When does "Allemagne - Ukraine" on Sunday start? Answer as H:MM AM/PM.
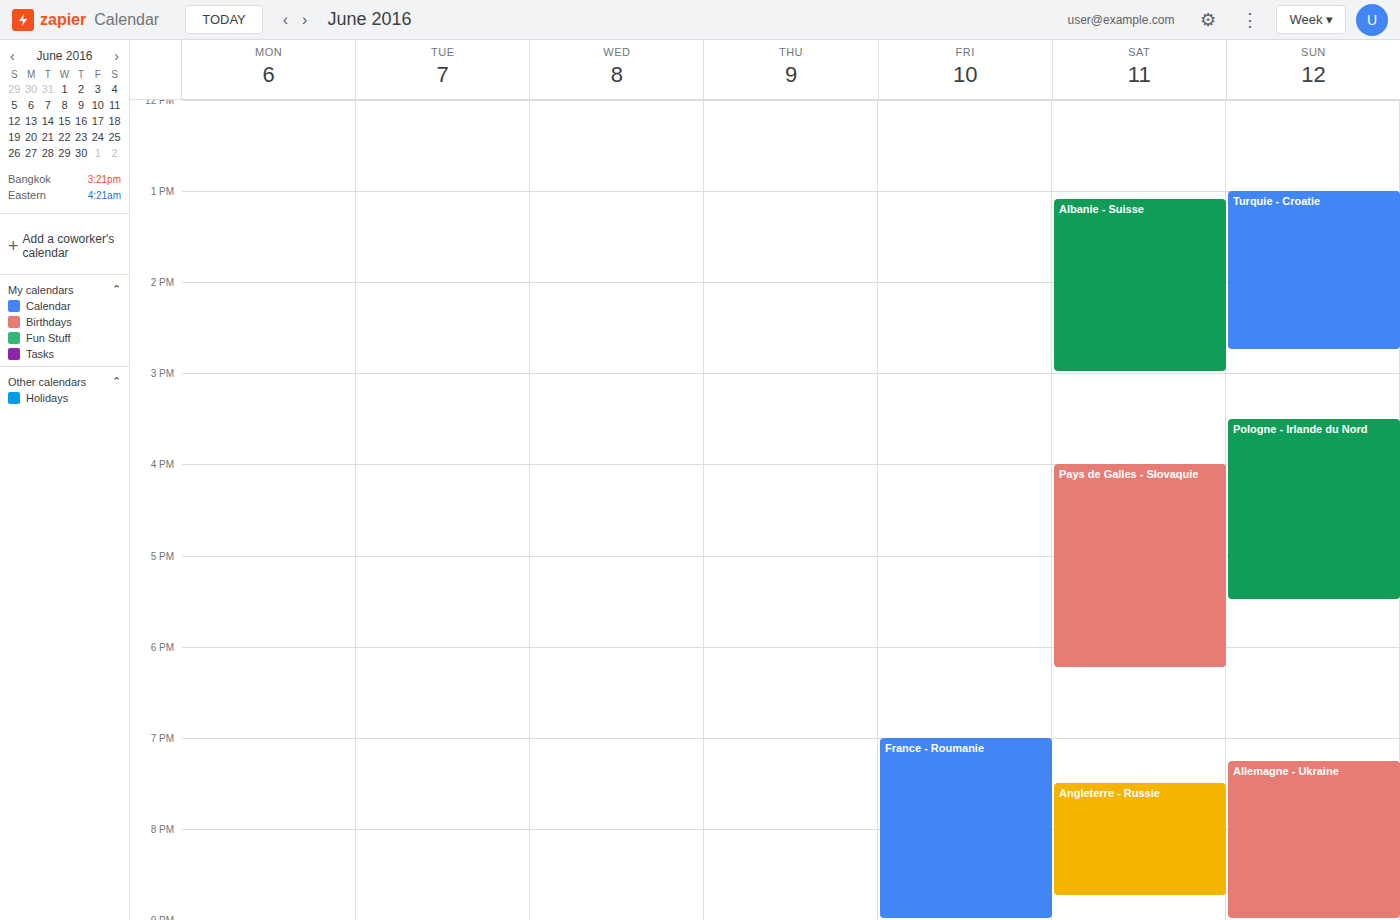
7:15 PM